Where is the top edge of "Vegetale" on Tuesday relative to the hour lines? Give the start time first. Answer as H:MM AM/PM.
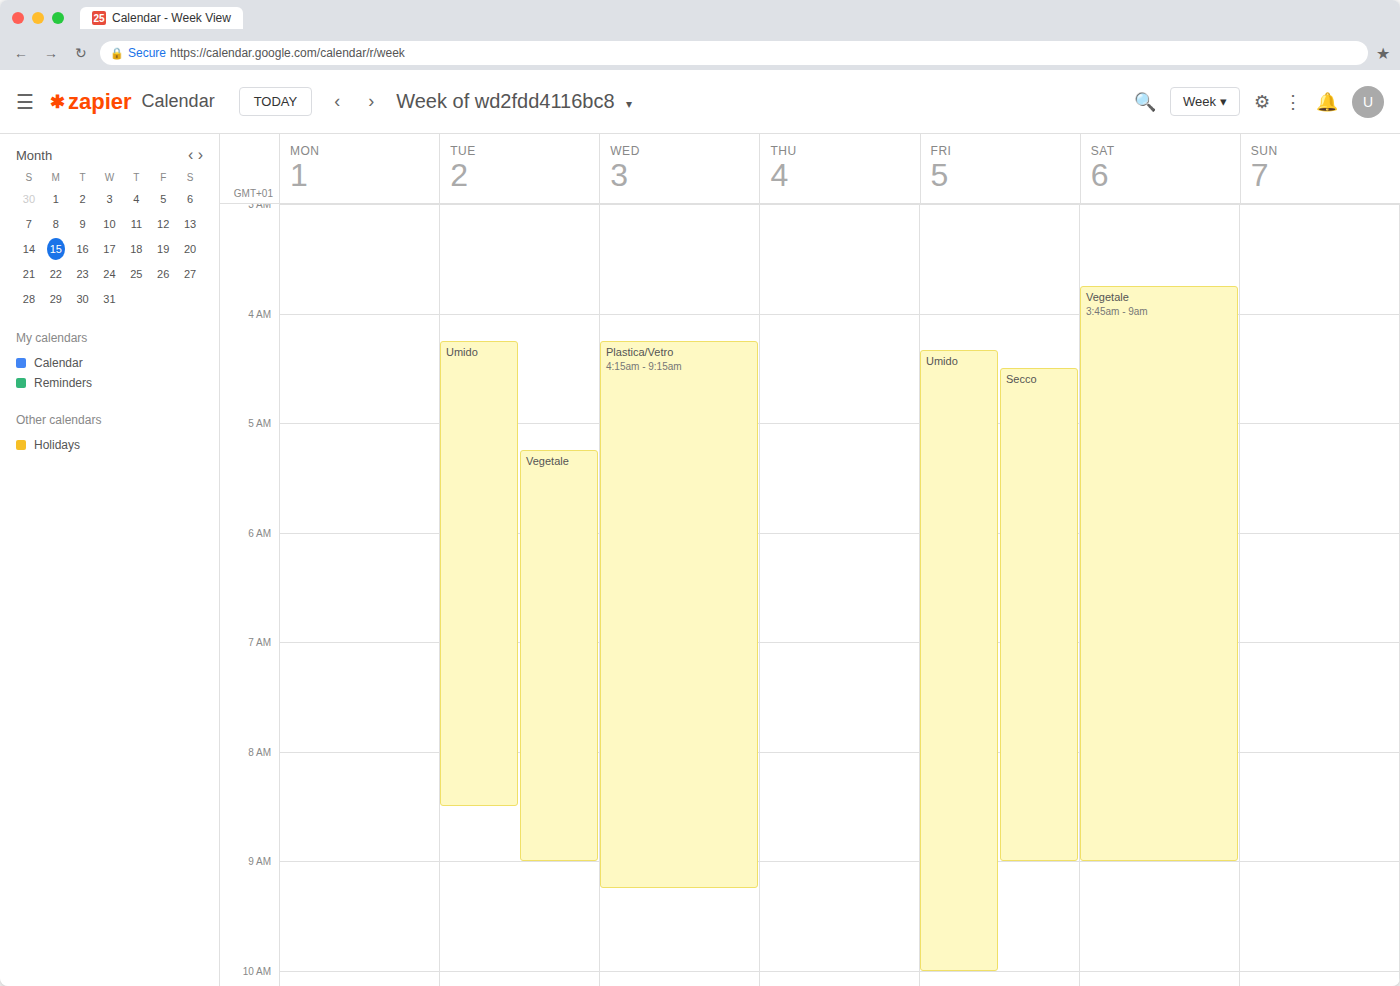
5:15 AM -- neither: a quarter of the way from the 5 AM line to the 6 AM line.